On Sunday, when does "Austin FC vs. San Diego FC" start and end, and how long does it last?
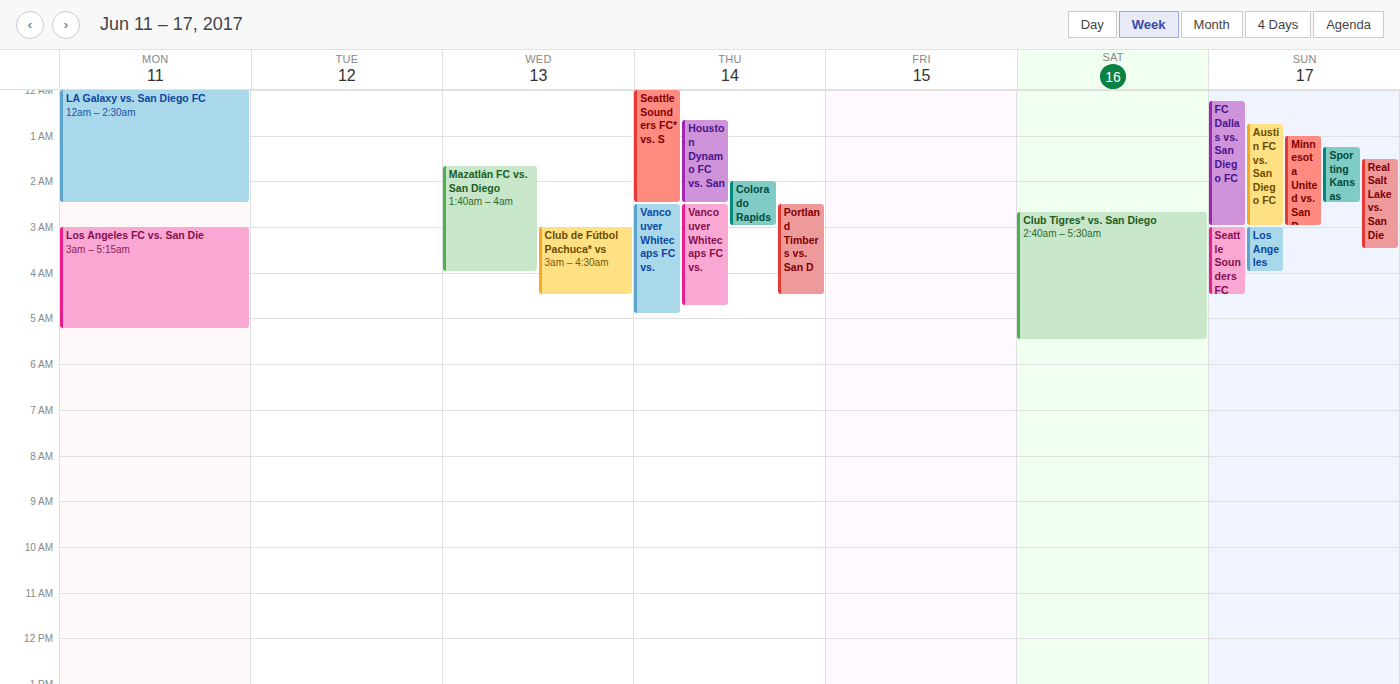
12:45 AM to 3:00 AM, 2 hours 15 minutes